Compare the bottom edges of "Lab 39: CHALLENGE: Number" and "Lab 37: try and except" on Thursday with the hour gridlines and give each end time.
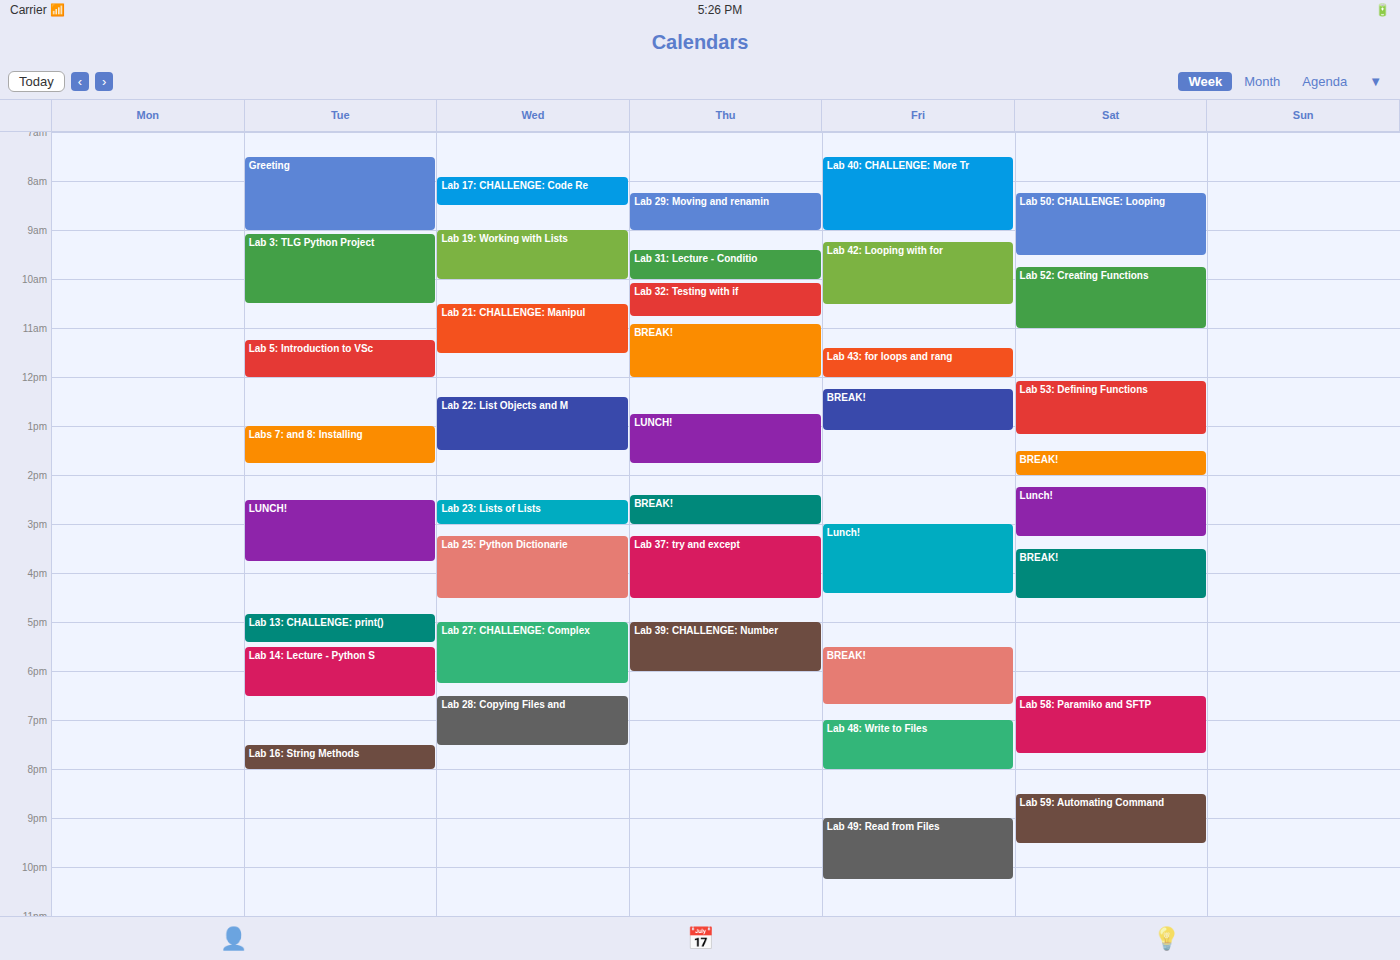
"Lab 39: CHALLENGE: Number": 6:00 PM, exactly on the 6 PM line. "Lab 37: try and except": 4:30 PM, halfway between the 4 PM and 5 PM lines.